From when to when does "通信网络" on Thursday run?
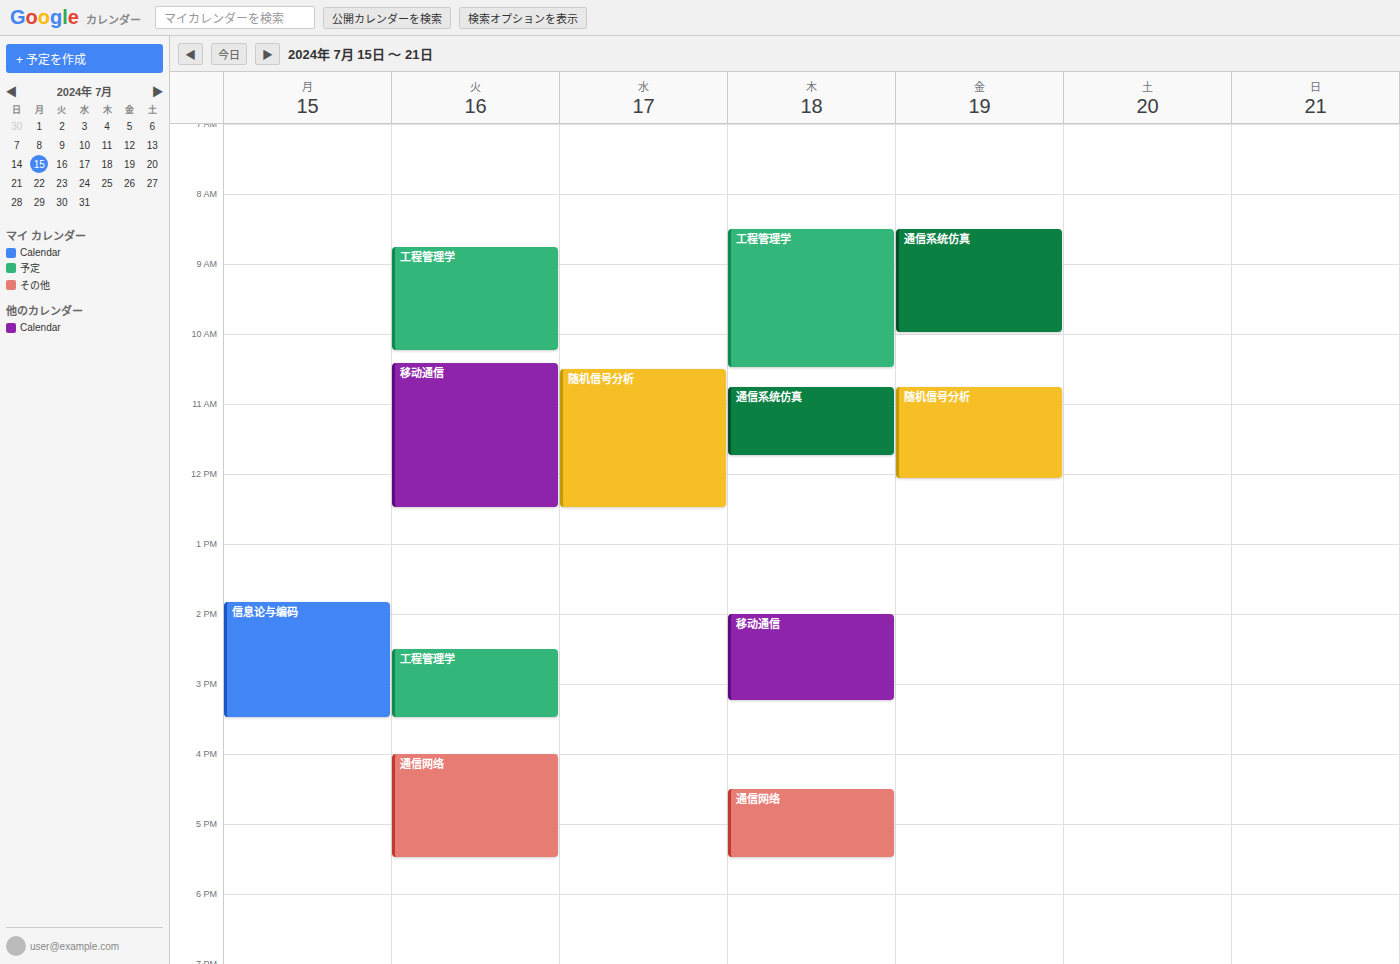
4:30 PM to 5:30 PM